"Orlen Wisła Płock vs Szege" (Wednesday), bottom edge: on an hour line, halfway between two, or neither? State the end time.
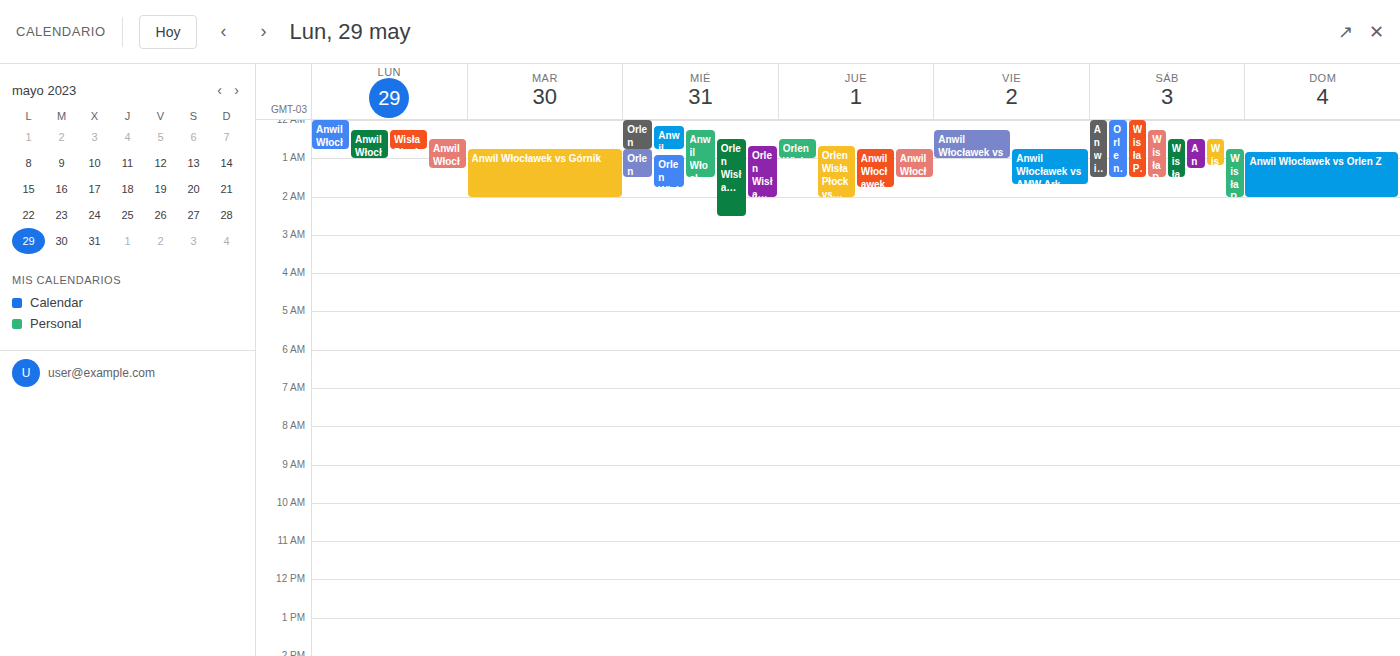
2:30 AM -- halfway between the 2 AM and 3 AM lines.